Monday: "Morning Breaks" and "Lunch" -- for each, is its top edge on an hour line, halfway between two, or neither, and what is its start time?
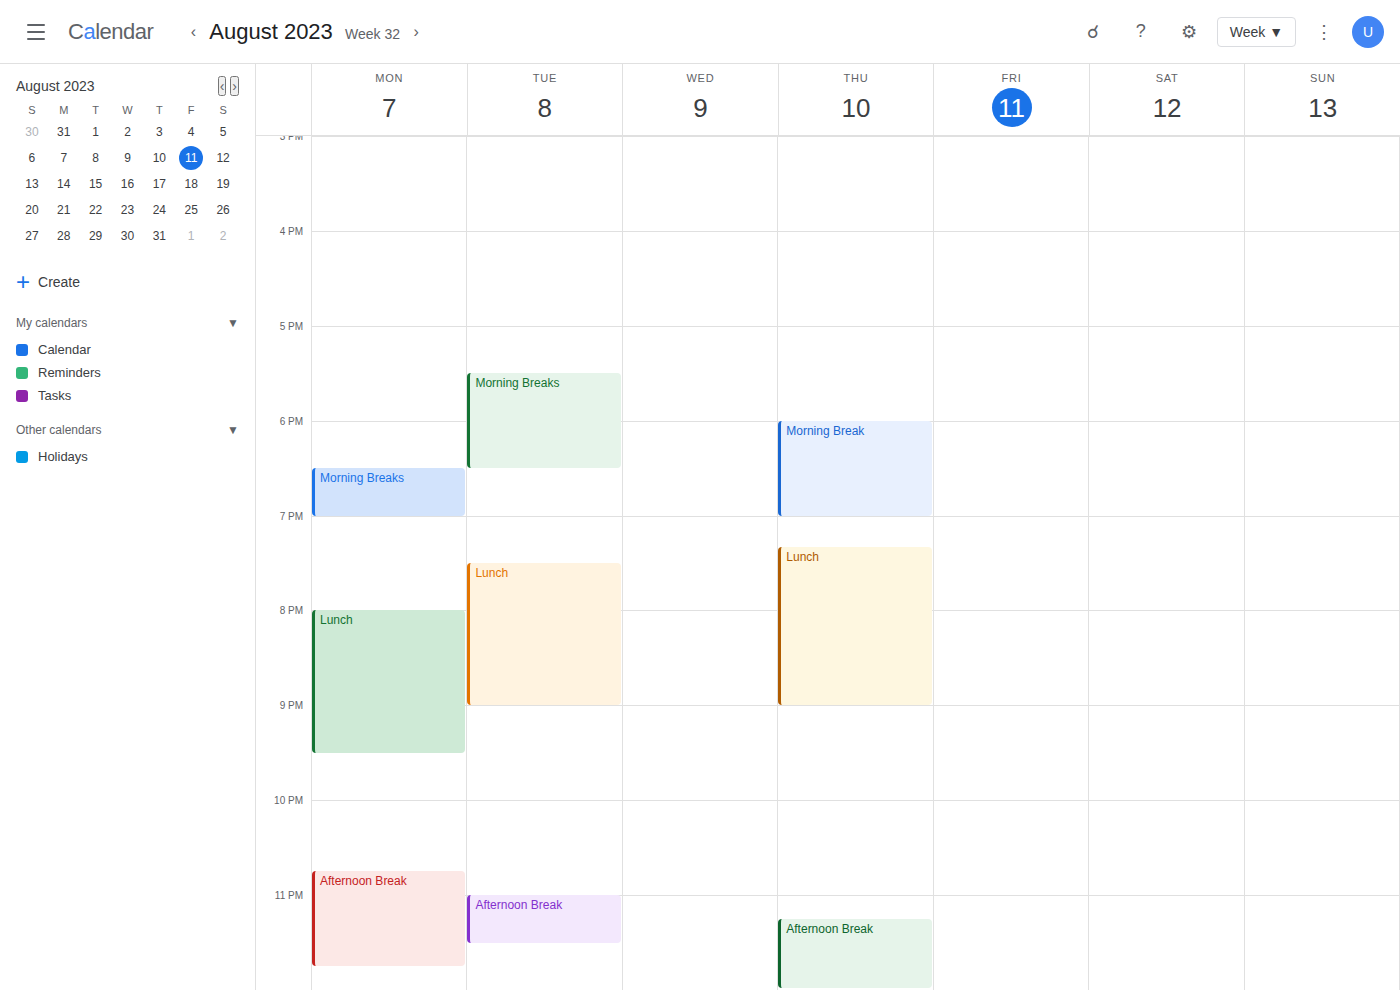
"Morning Breaks": 18:30, halfway between the 18:00 and 19:00 lines. "Lunch": 20:00, exactly on the 20:00 line.